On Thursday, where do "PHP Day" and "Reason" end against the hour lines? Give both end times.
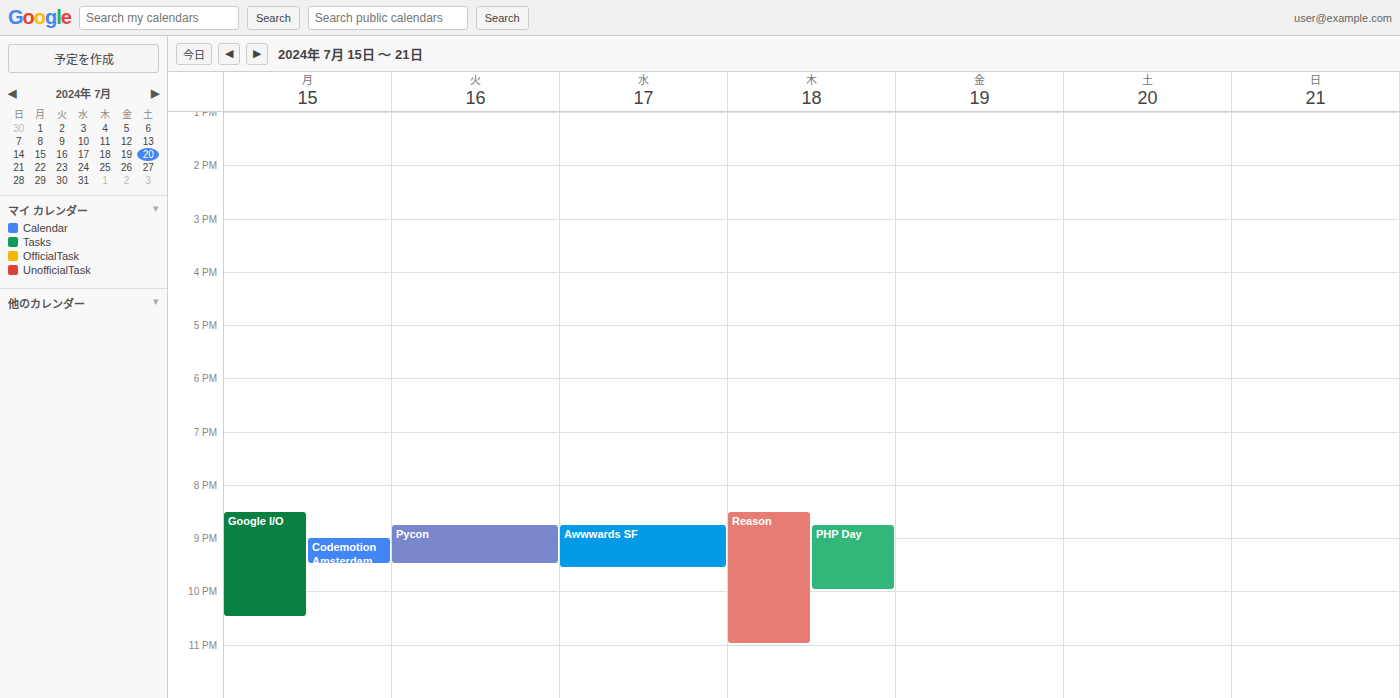
"PHP Day": 10:00 PM, exactly on the 10 PM line. "Reason": 11:00 PM, exactly on the 11 PM line.